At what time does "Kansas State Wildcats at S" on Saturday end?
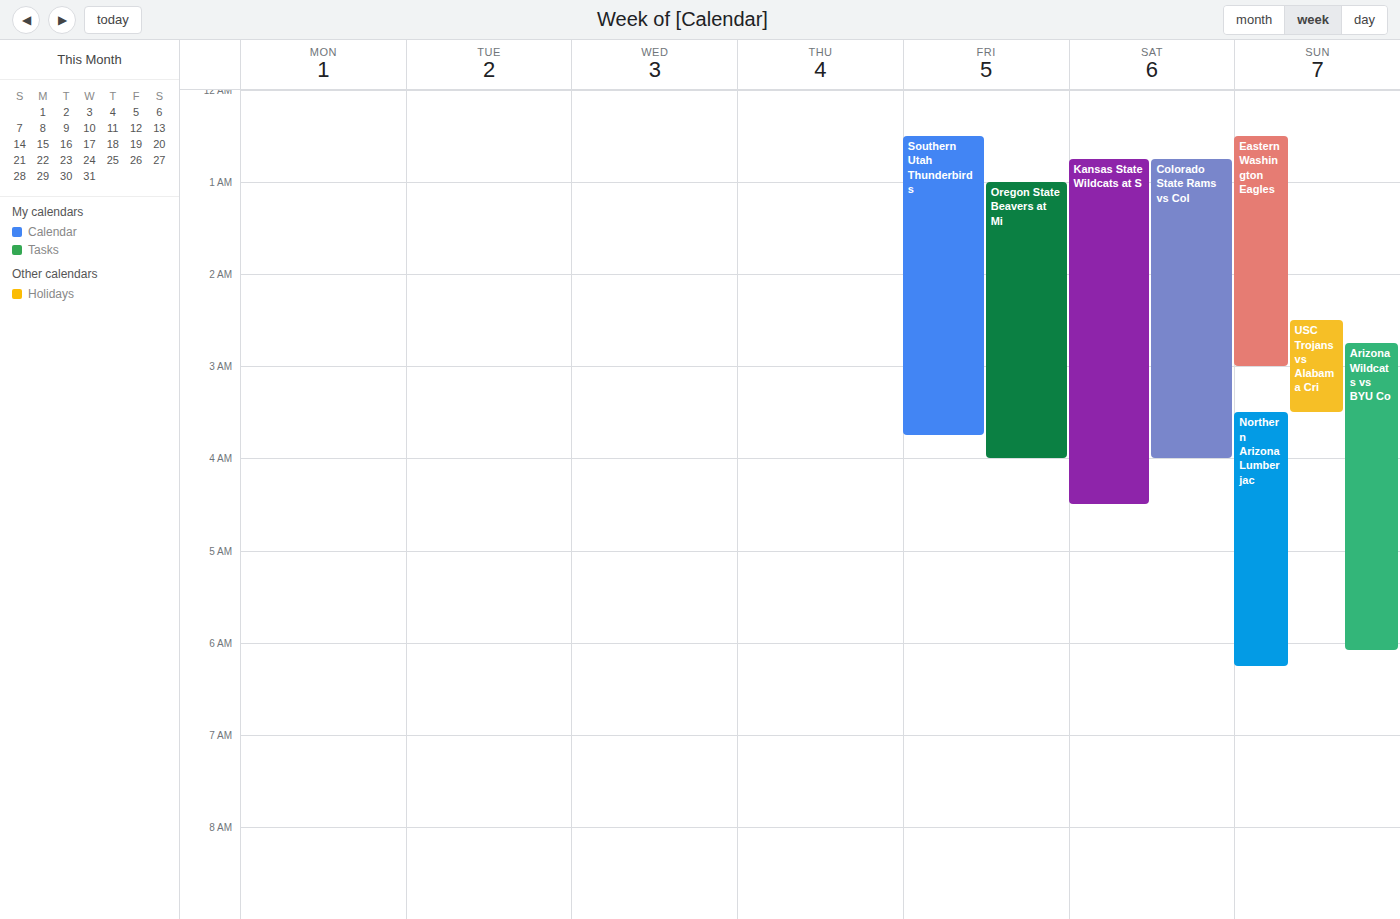
4:30 AM